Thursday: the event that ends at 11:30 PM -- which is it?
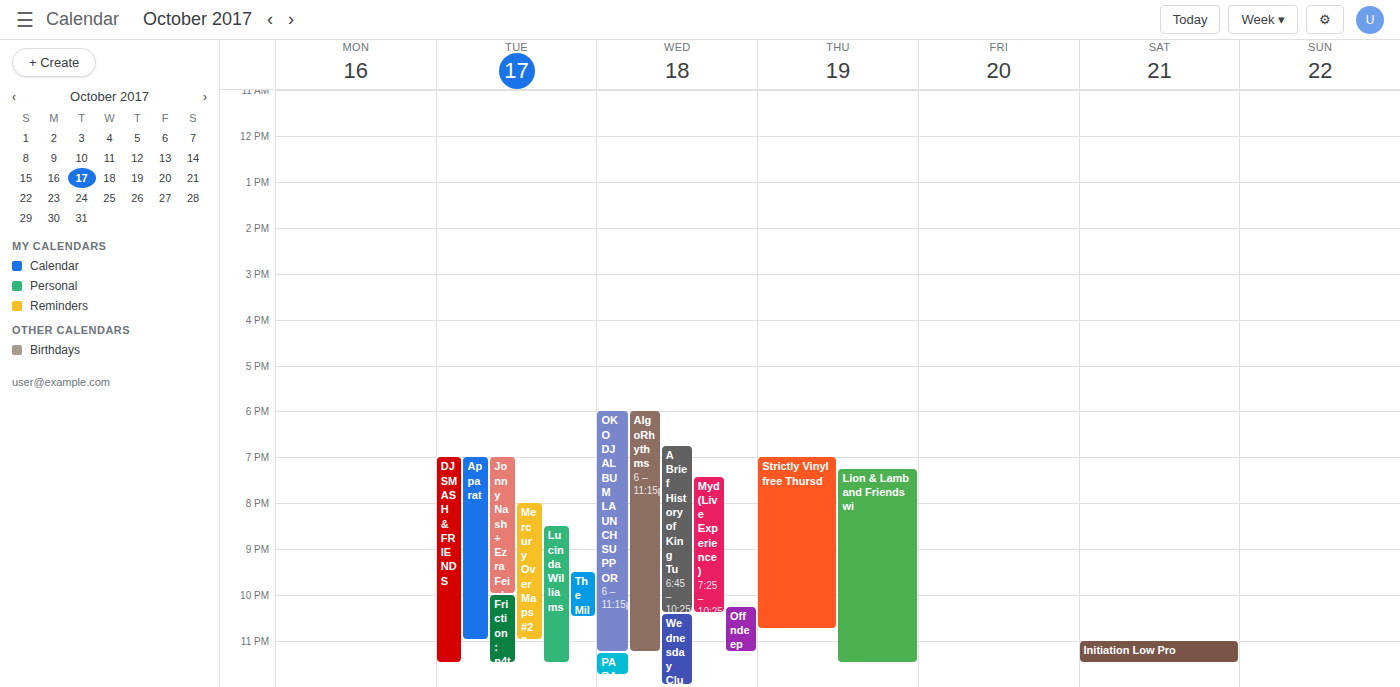
"Lion & Lamb and Friends wi"